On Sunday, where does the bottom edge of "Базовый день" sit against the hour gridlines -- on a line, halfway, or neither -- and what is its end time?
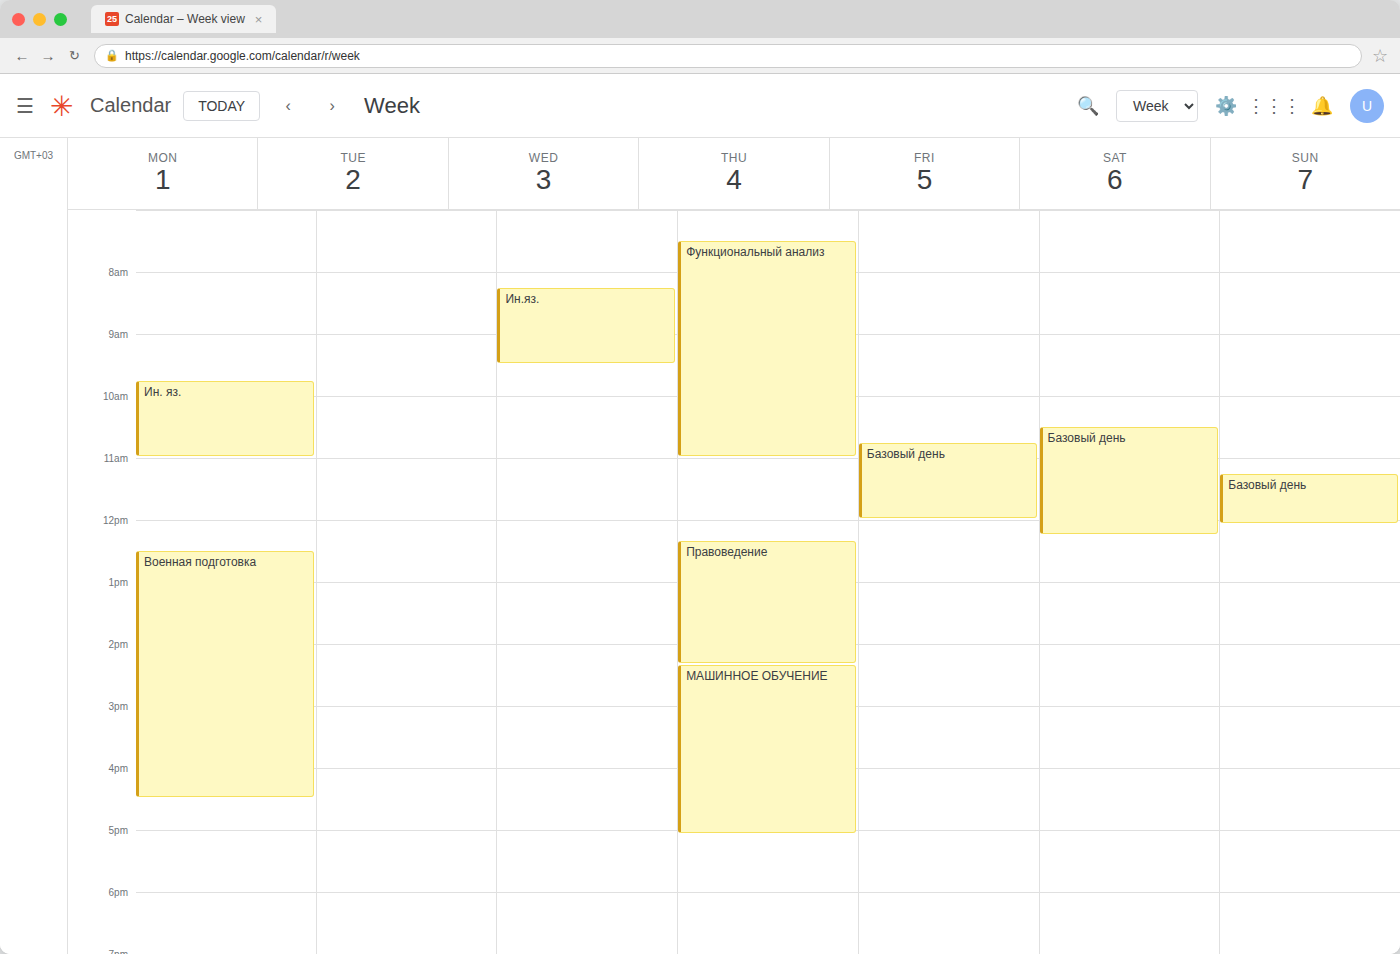
12:05 PM -- neither: 5 minutes below the 12 PM line and 55 minutes above the 1 PM line.